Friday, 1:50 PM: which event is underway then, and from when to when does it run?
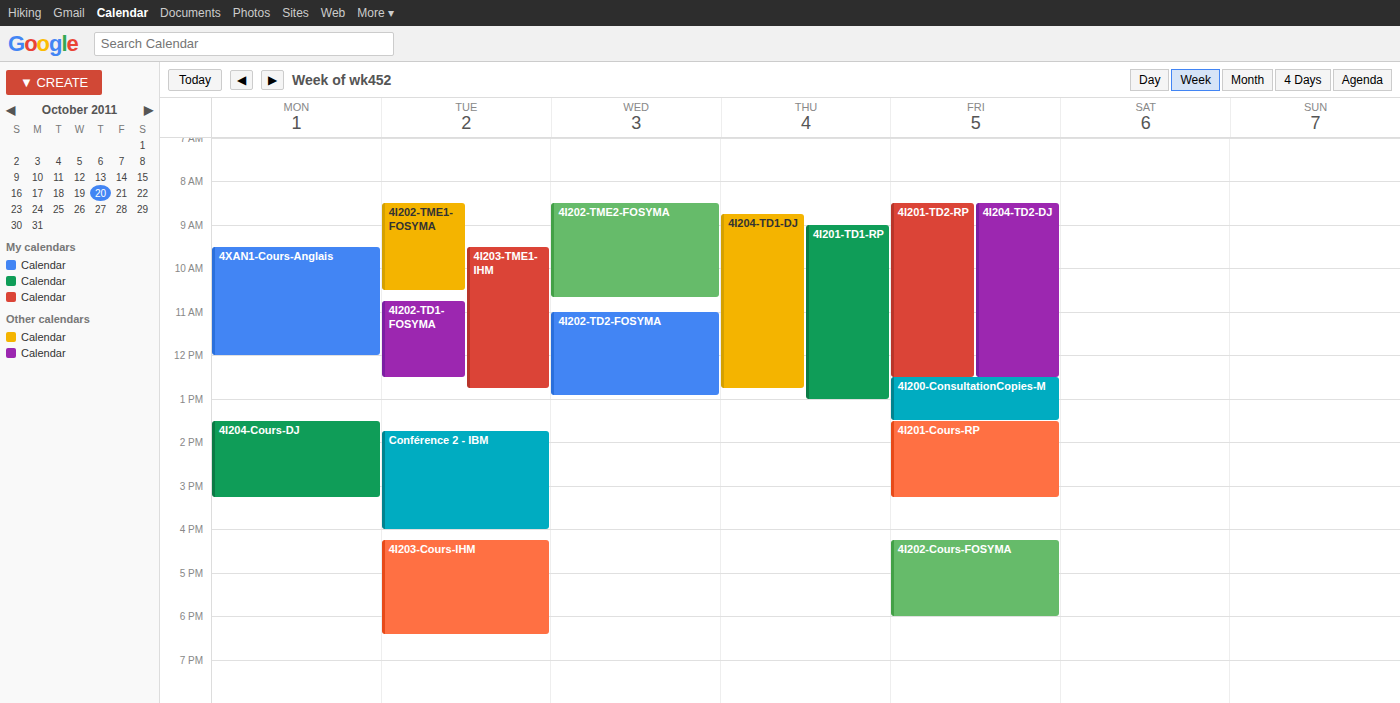
"4I201-Cours-RP", 1:30 PM to 3:15 PM